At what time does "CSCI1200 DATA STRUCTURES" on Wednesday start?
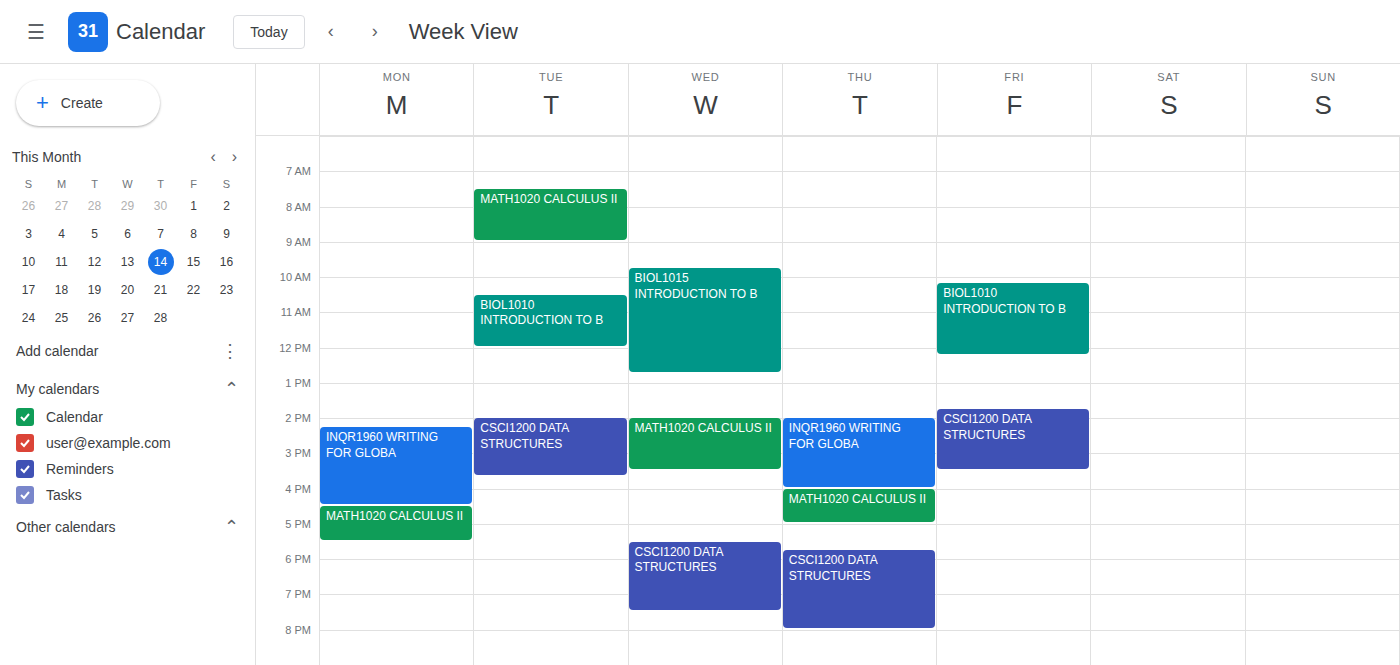
5:30 PM